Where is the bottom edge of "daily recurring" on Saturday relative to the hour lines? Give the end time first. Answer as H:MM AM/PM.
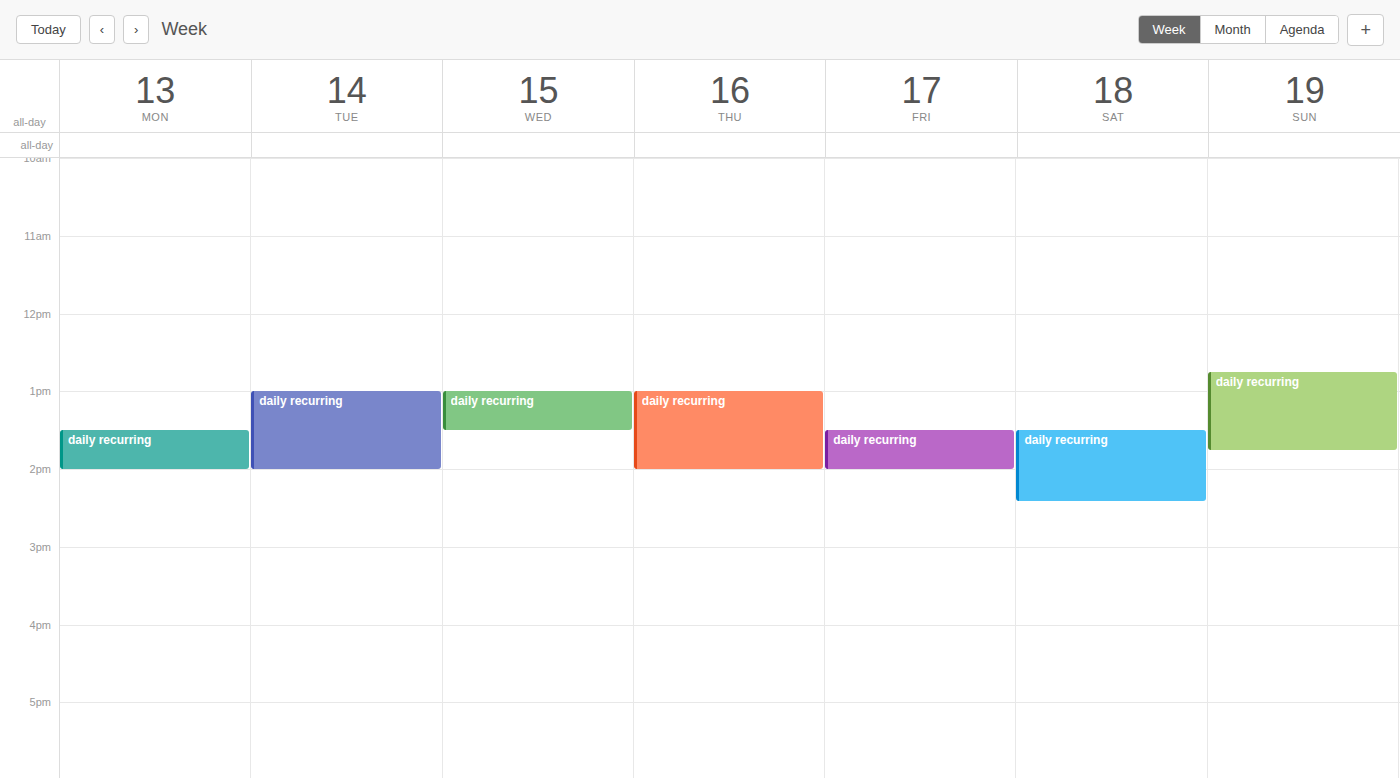
2:25 PM -- neither: 25 minutes below the 2 PM line and 35 minutes above the 3 PM line.